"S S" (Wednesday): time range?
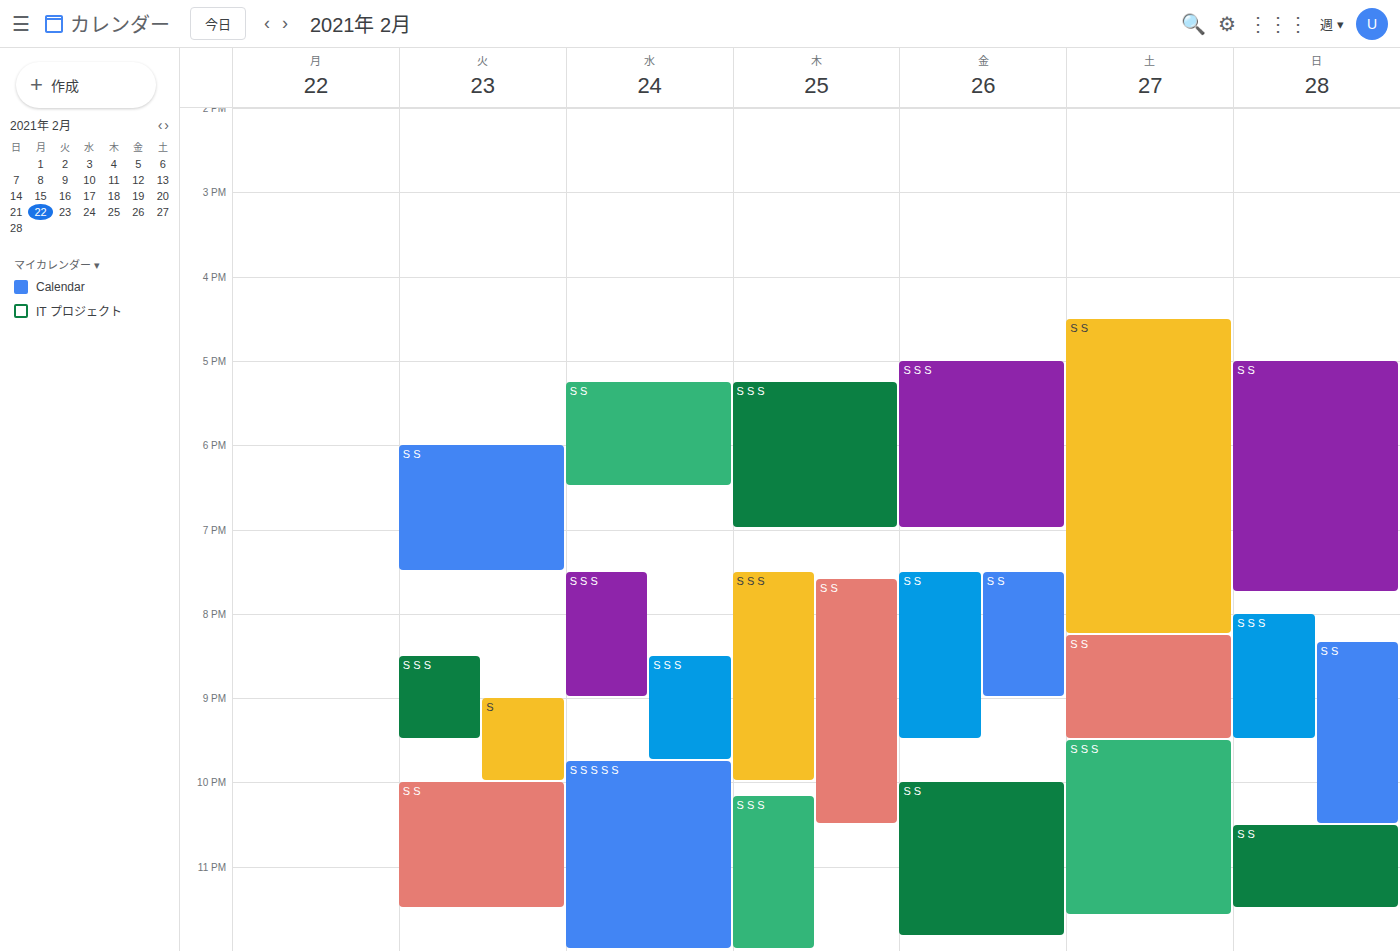
5:15 PM to 6:30 PM